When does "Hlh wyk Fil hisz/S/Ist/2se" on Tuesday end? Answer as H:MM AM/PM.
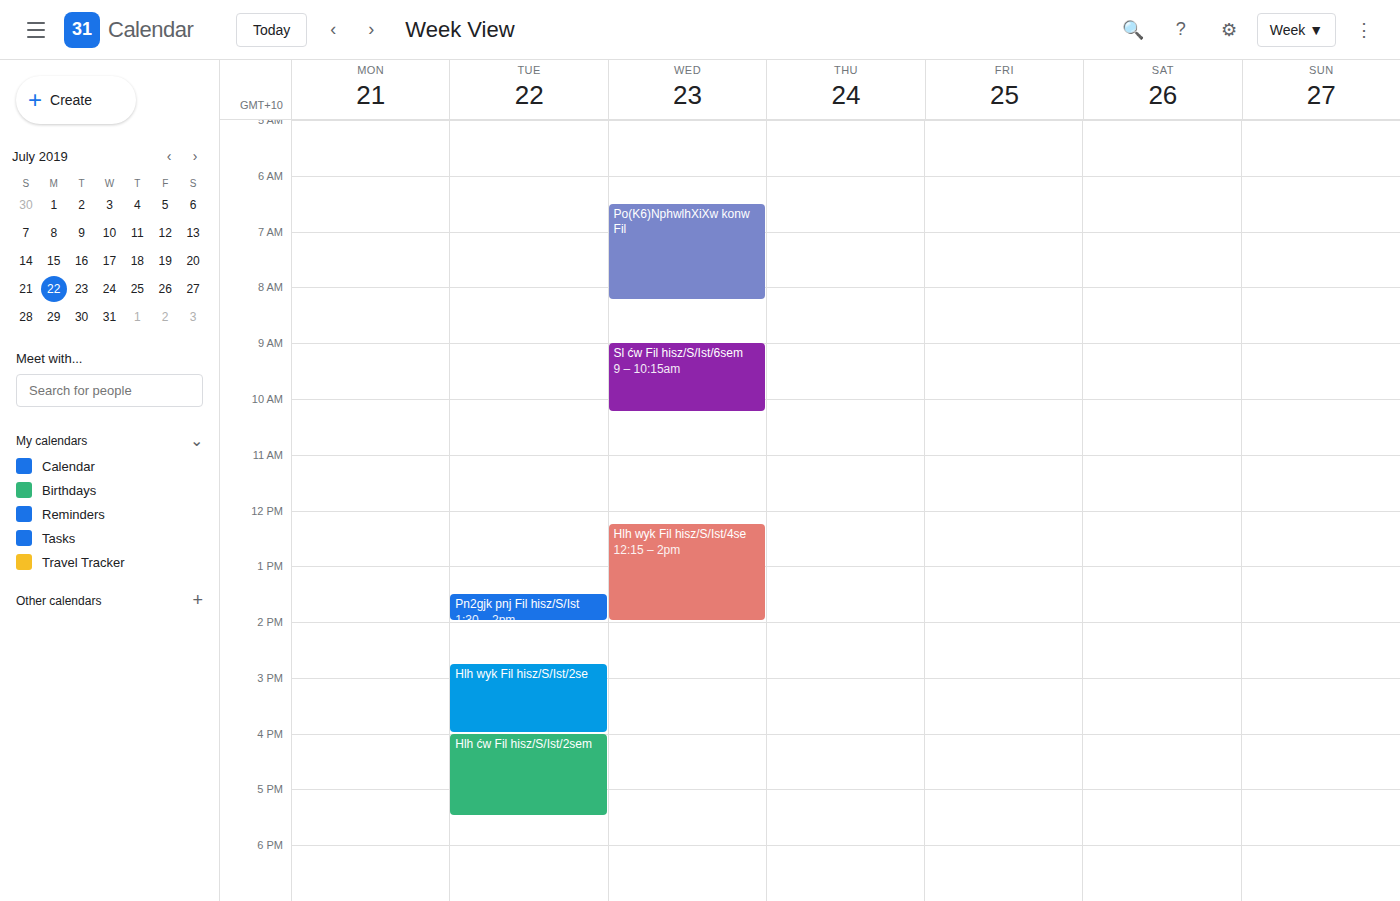
4:00 PM